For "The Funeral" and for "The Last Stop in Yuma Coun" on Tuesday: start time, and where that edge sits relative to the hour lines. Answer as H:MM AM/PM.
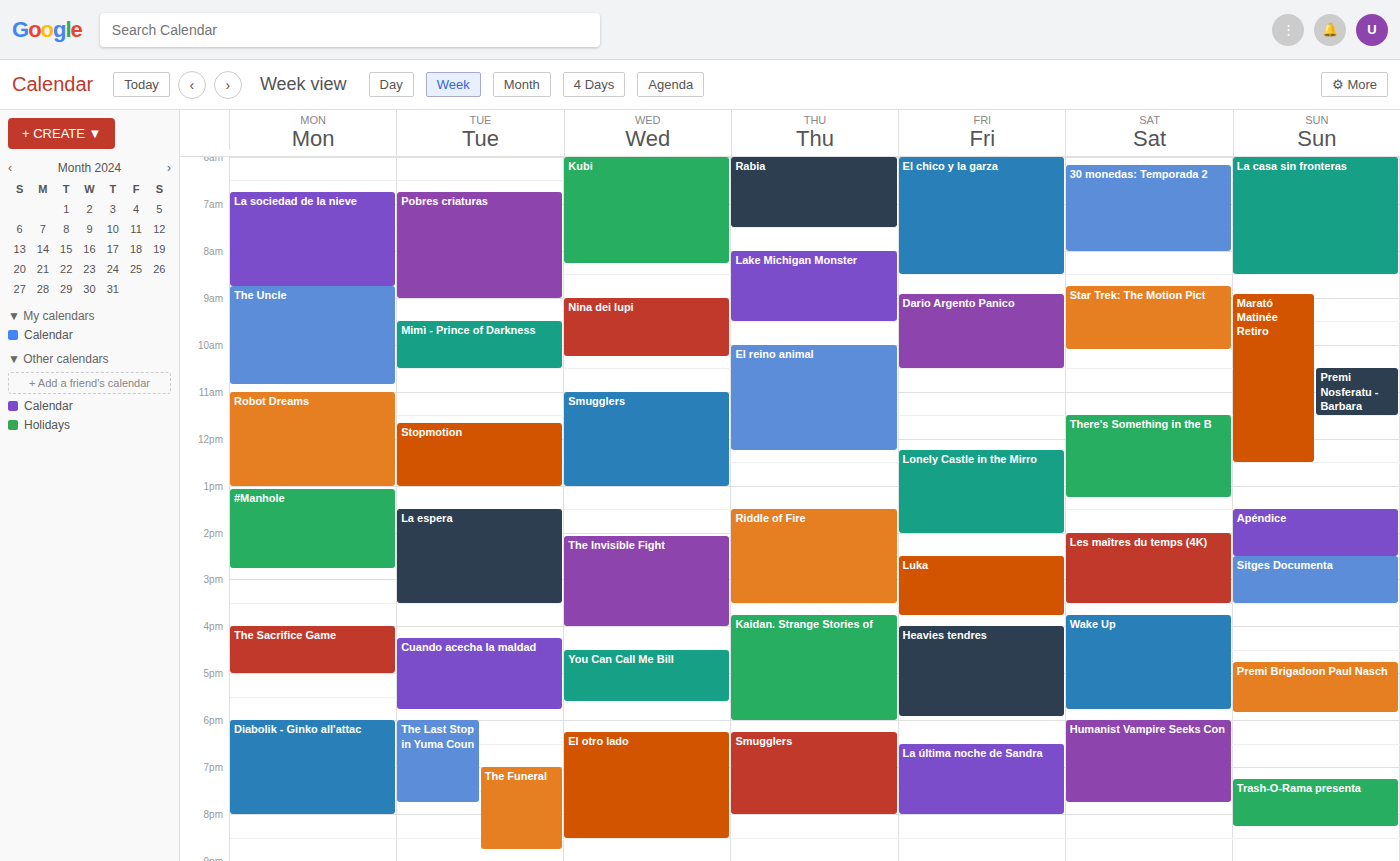
"The Funeral": 7:00 PM, exactly on the 7 PM line. "The Last Stop in Yuma Coun": 6:00 PM, exactly on the 6 PM line.